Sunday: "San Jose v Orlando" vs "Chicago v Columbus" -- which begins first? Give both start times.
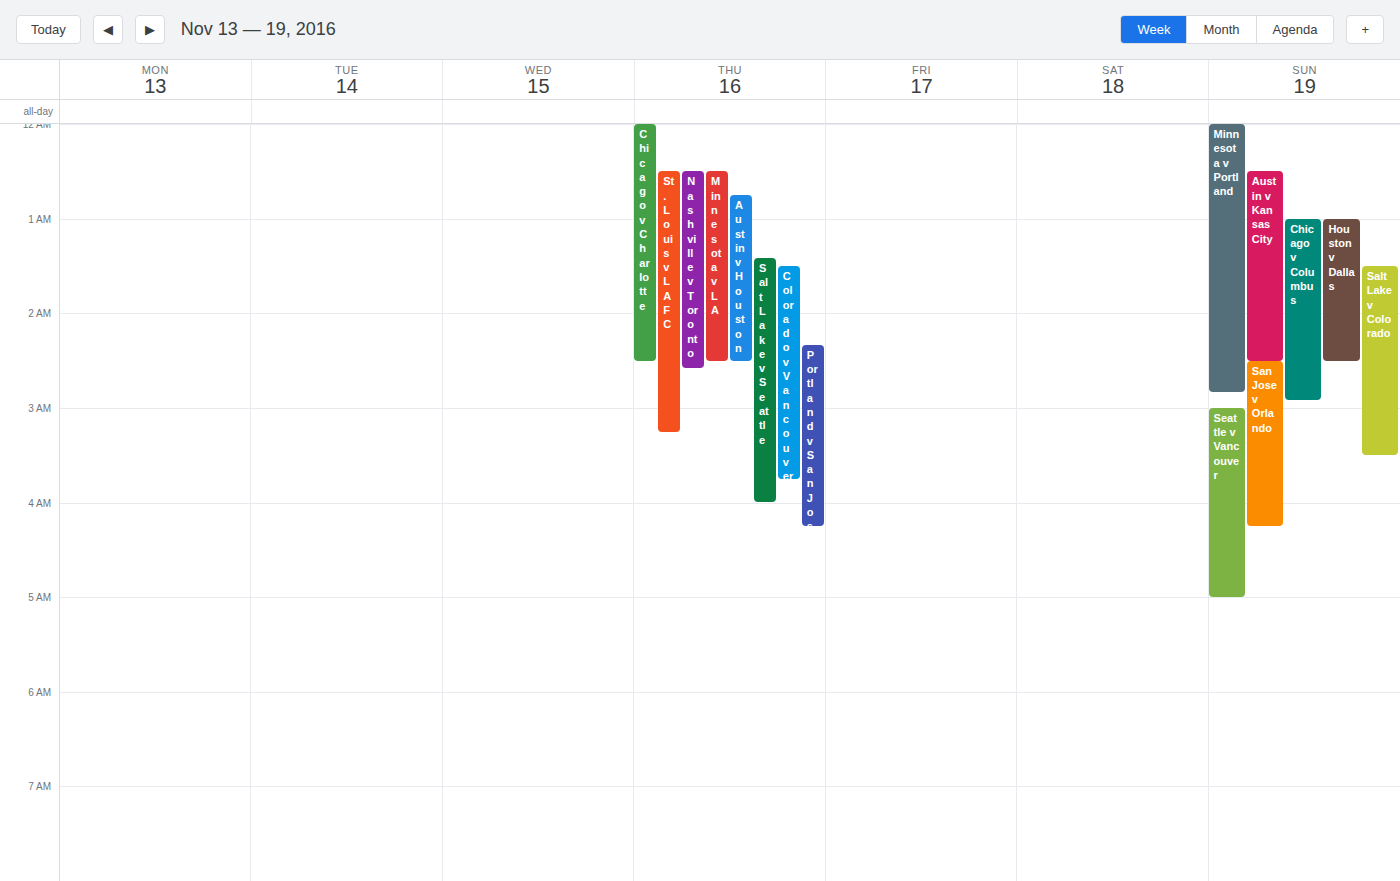
"Chicago v Columbus" 1:00 AM; "San Jose v Orlando" 2:30 AM.